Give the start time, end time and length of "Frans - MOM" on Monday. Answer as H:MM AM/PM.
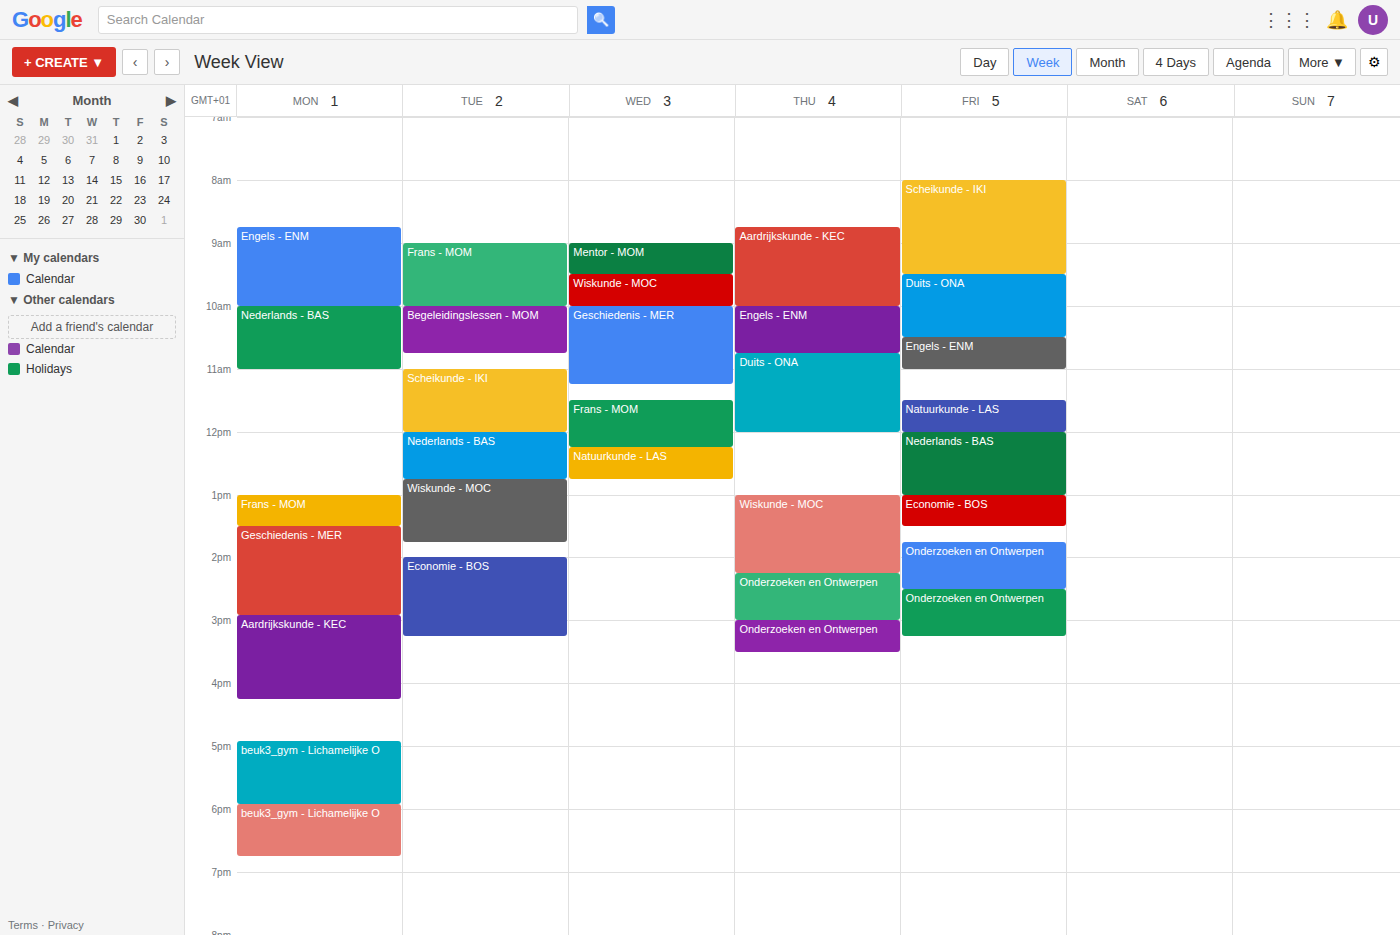
1:00 PM to 1:30 PM, 30 minutes